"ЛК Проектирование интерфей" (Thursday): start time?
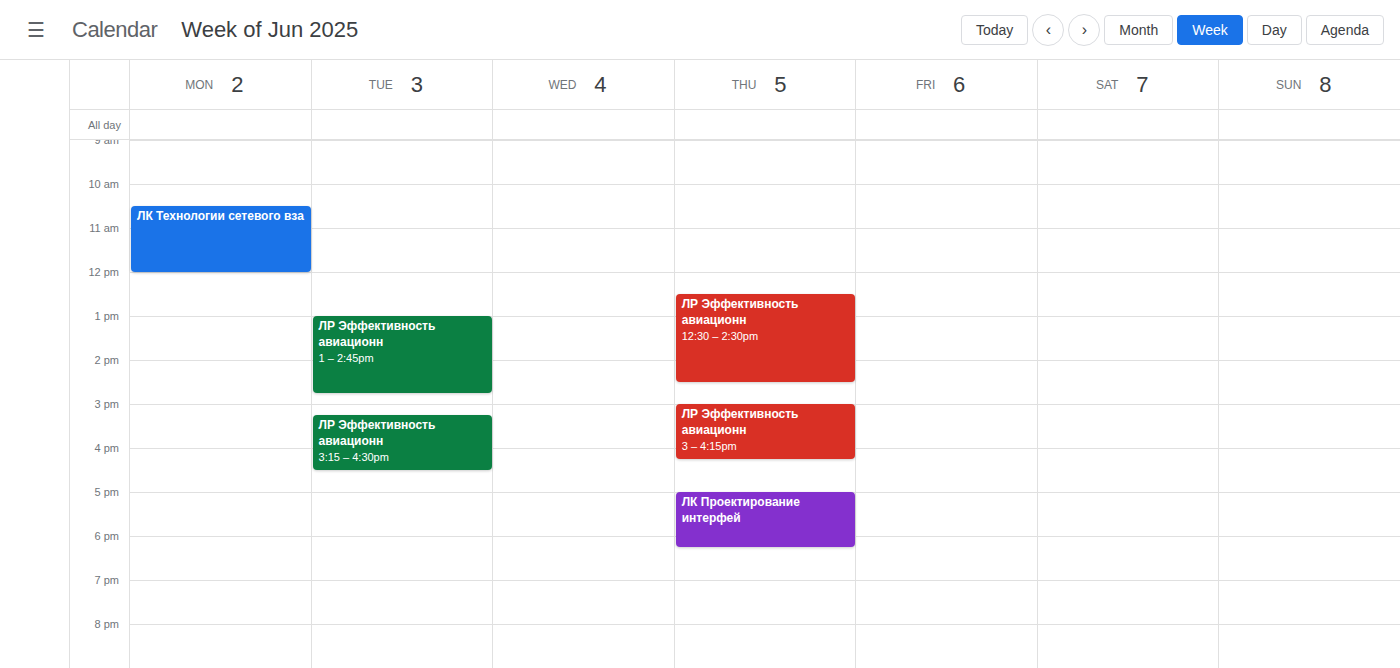
5:00 PM